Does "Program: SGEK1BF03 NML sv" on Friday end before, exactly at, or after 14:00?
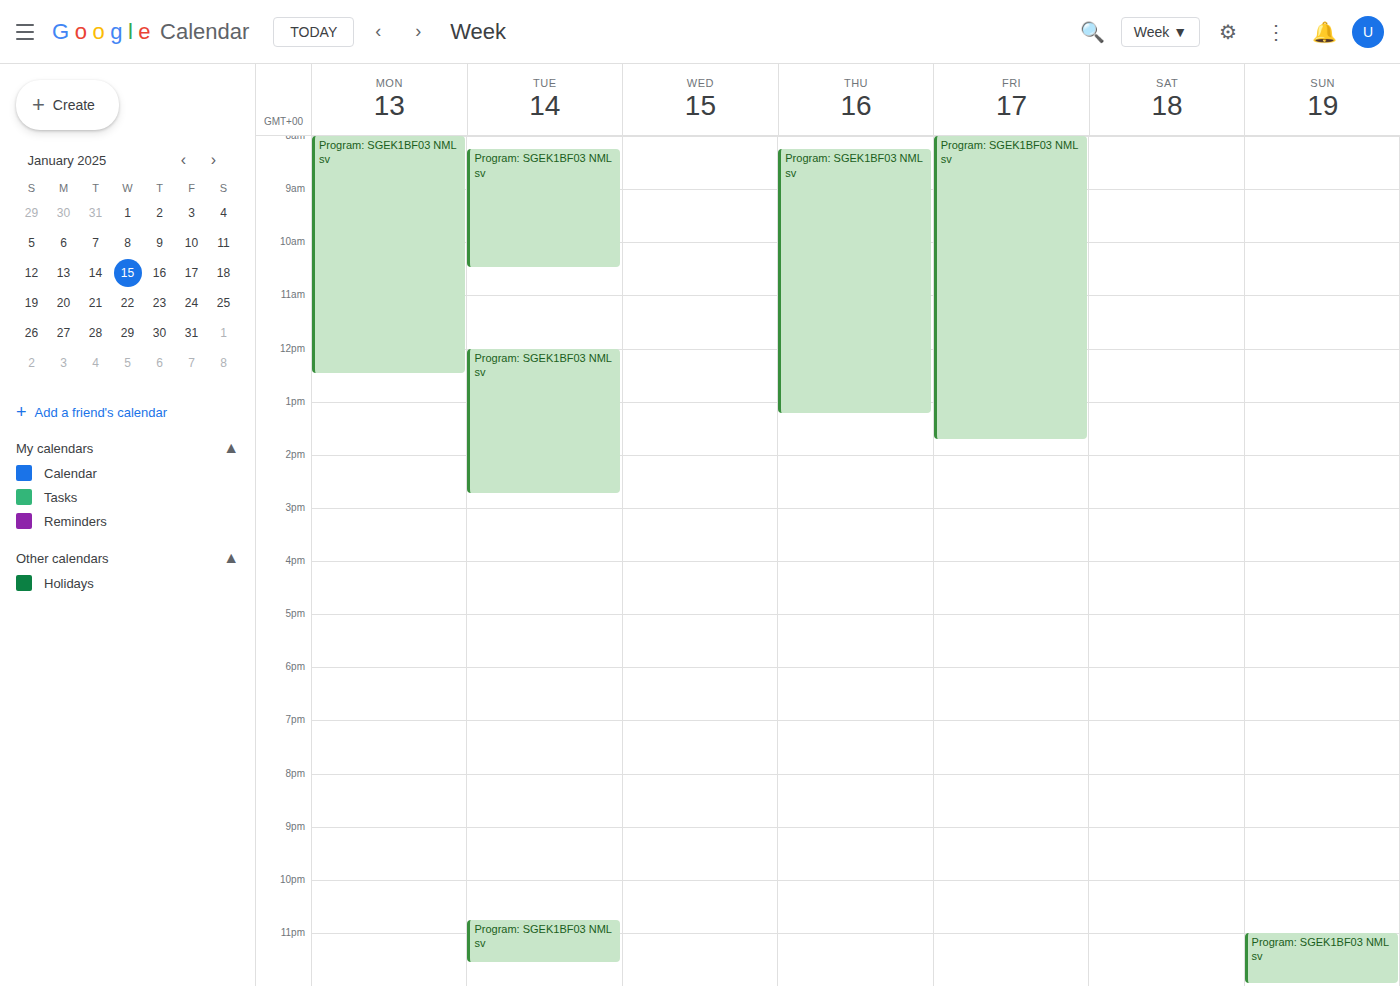
13:45 -- before 14:00, 15 minutes above the 14:00 line.